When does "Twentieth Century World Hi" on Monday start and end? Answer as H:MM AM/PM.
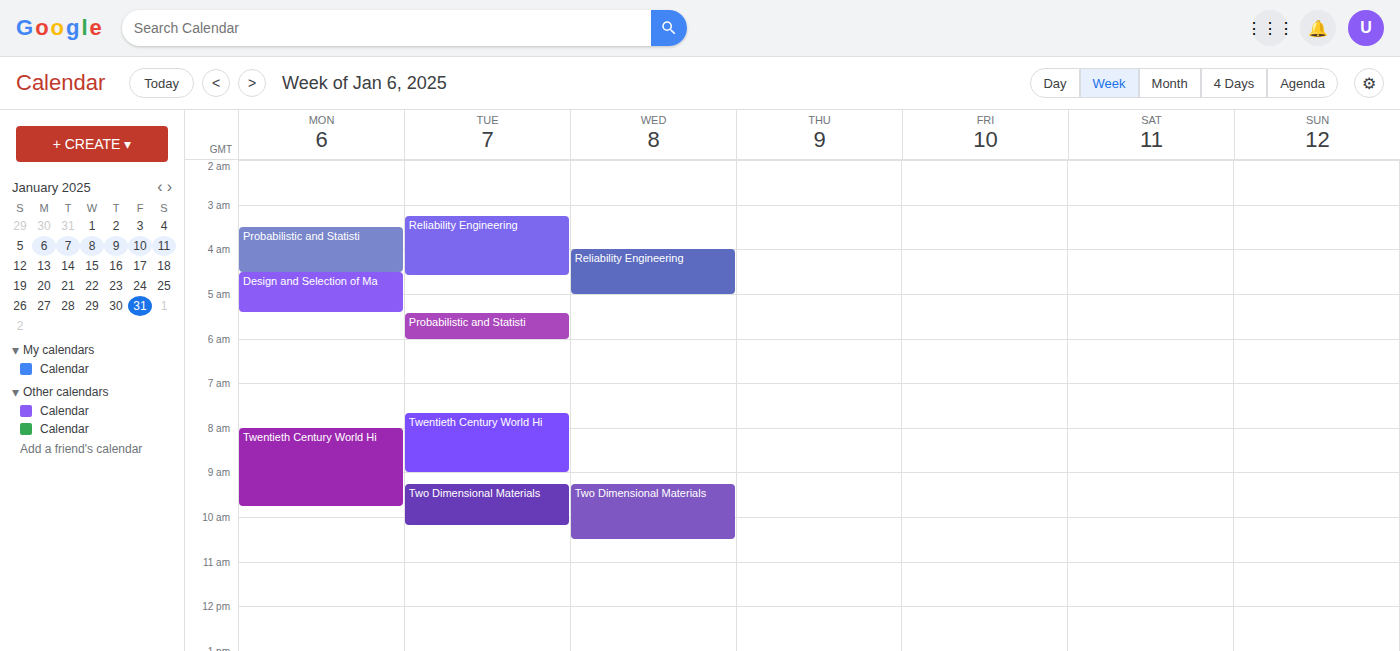
8:00 AM to 9:45 AM